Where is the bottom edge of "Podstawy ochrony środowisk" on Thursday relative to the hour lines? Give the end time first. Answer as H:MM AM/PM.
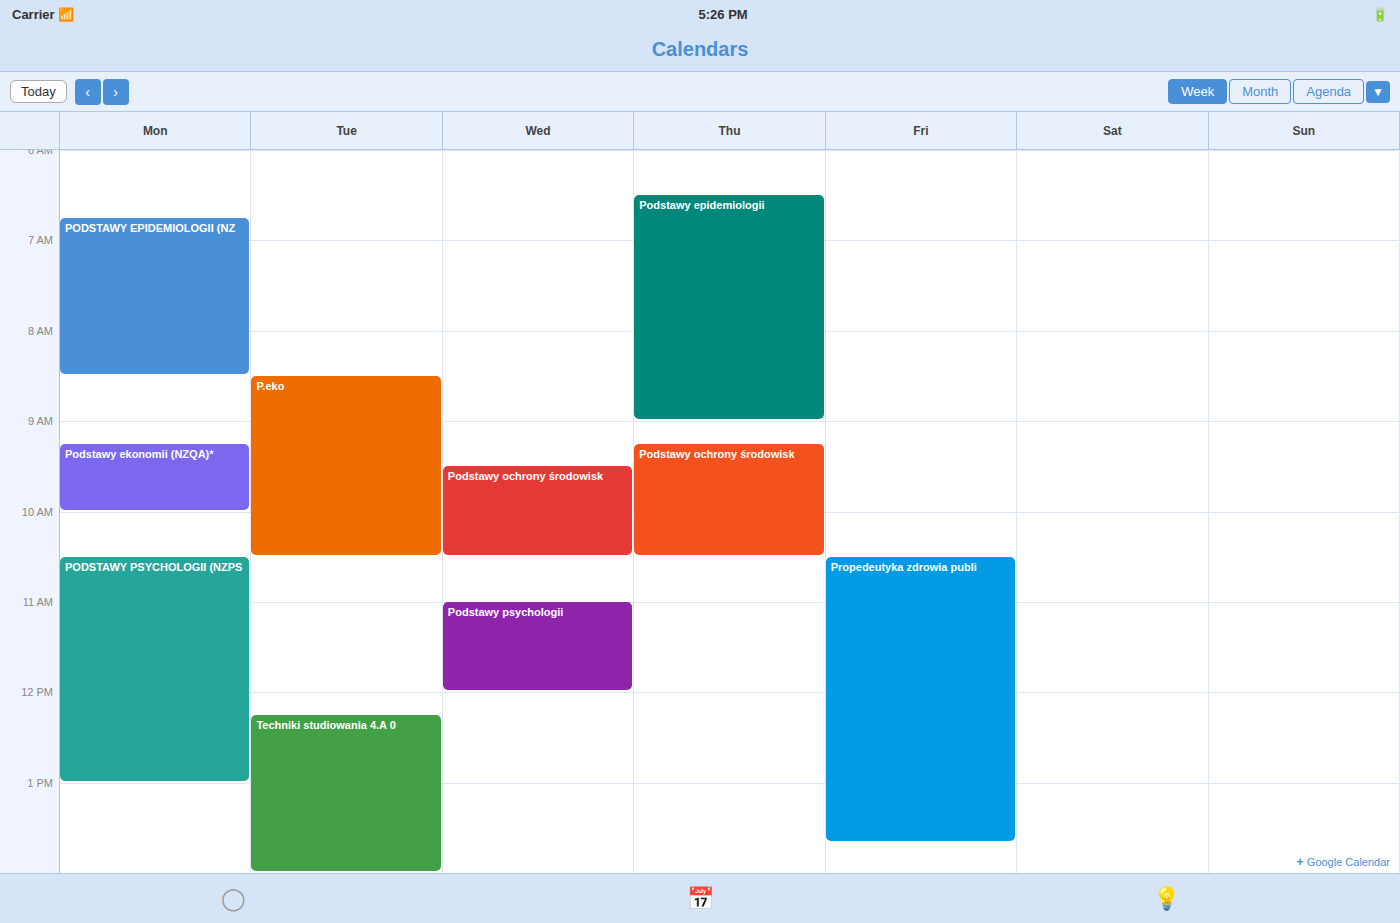
10:30 AM -- halfway between the 10 AM and 11 AM lines.